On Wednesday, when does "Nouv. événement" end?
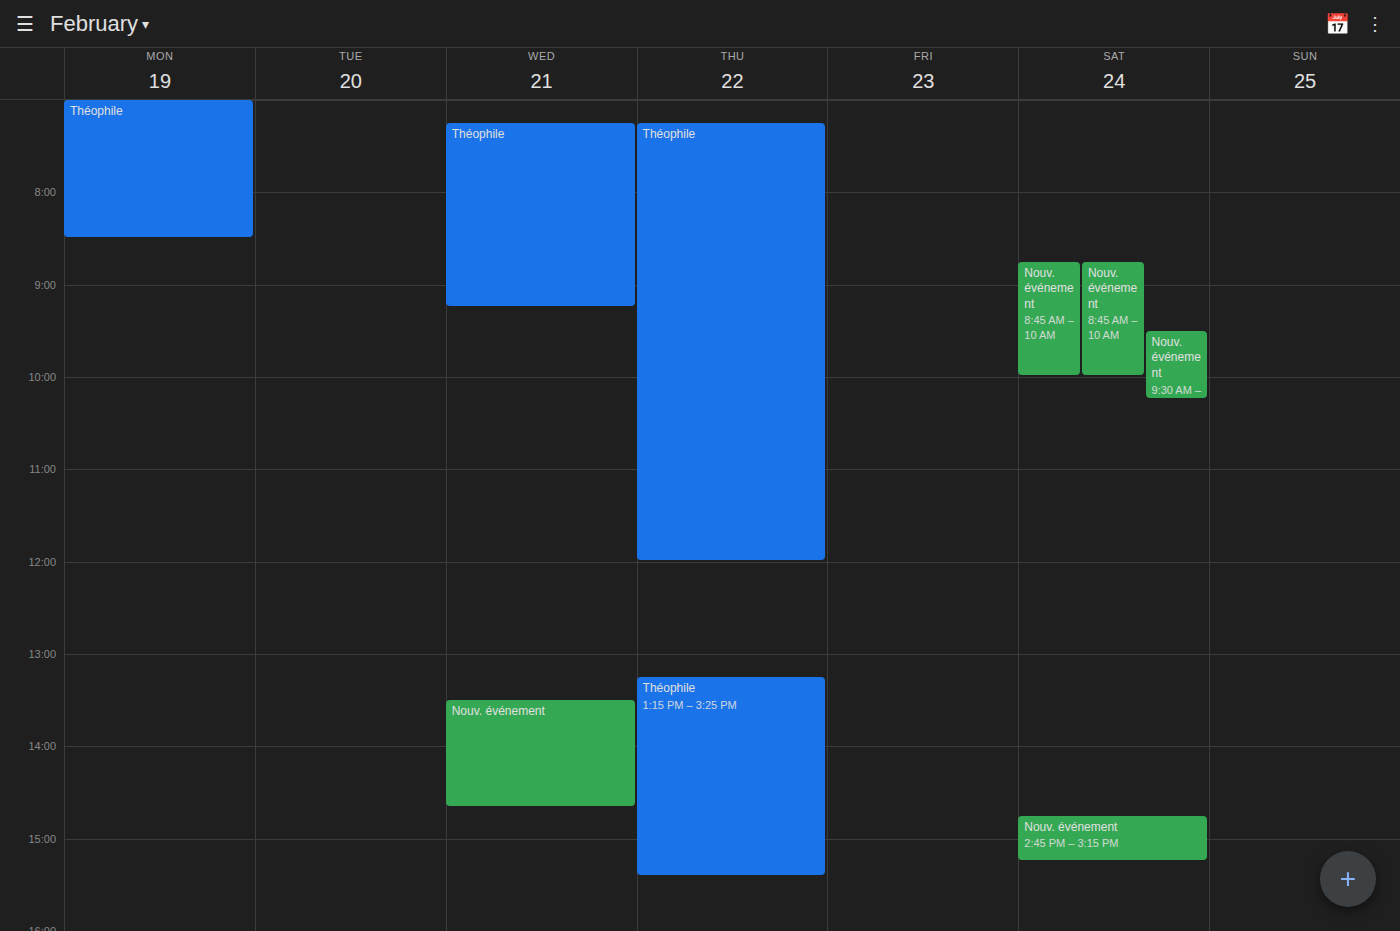
2:40 PM